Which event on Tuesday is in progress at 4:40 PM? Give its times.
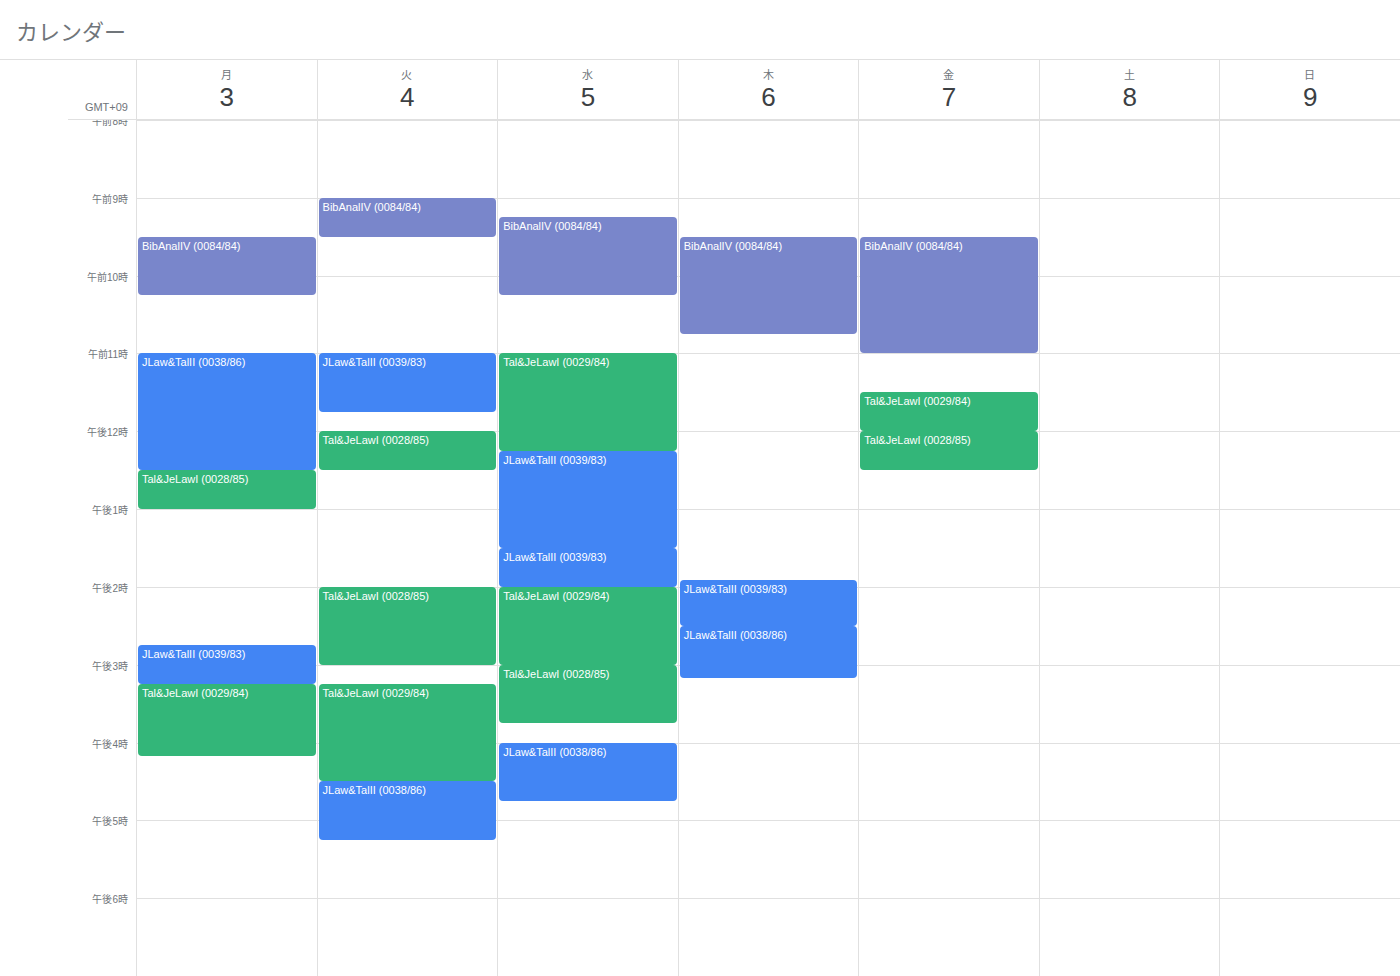
"JLaw&TalII (0038/86)", 4:30 PM to 5:15 PM